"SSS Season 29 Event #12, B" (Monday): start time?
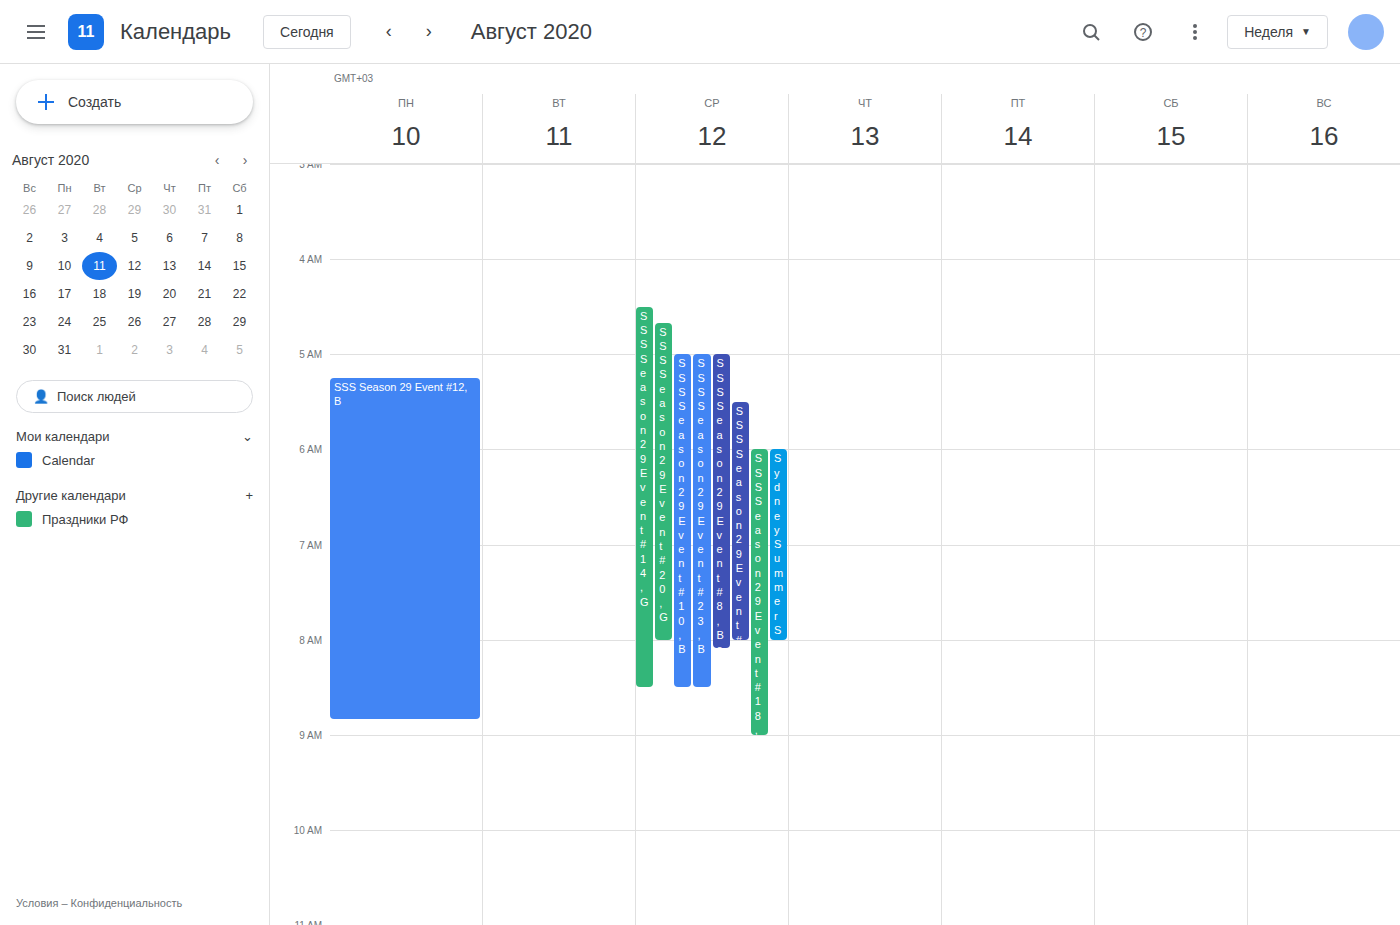
5:15 AM